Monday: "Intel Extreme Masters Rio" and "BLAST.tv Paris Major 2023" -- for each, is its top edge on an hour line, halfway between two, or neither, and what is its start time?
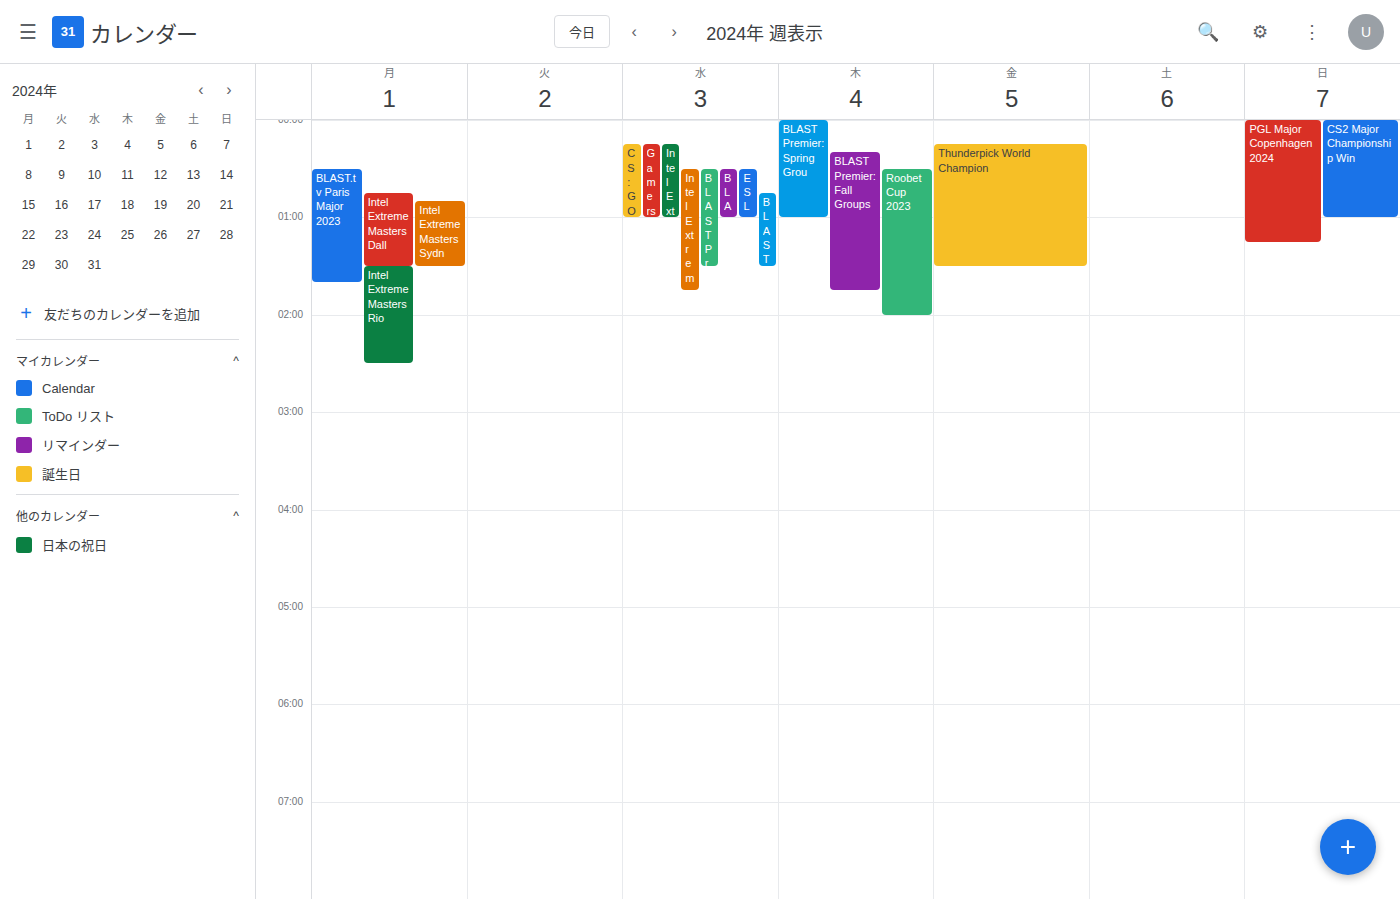
"Intel Extreme Masters Rio": 01:30, halfway between the 01:00 and 02:00 lines. "BLAST.tv Paris Major 2023": 00:30, halfway between the 00:00 and 01:00 lines.